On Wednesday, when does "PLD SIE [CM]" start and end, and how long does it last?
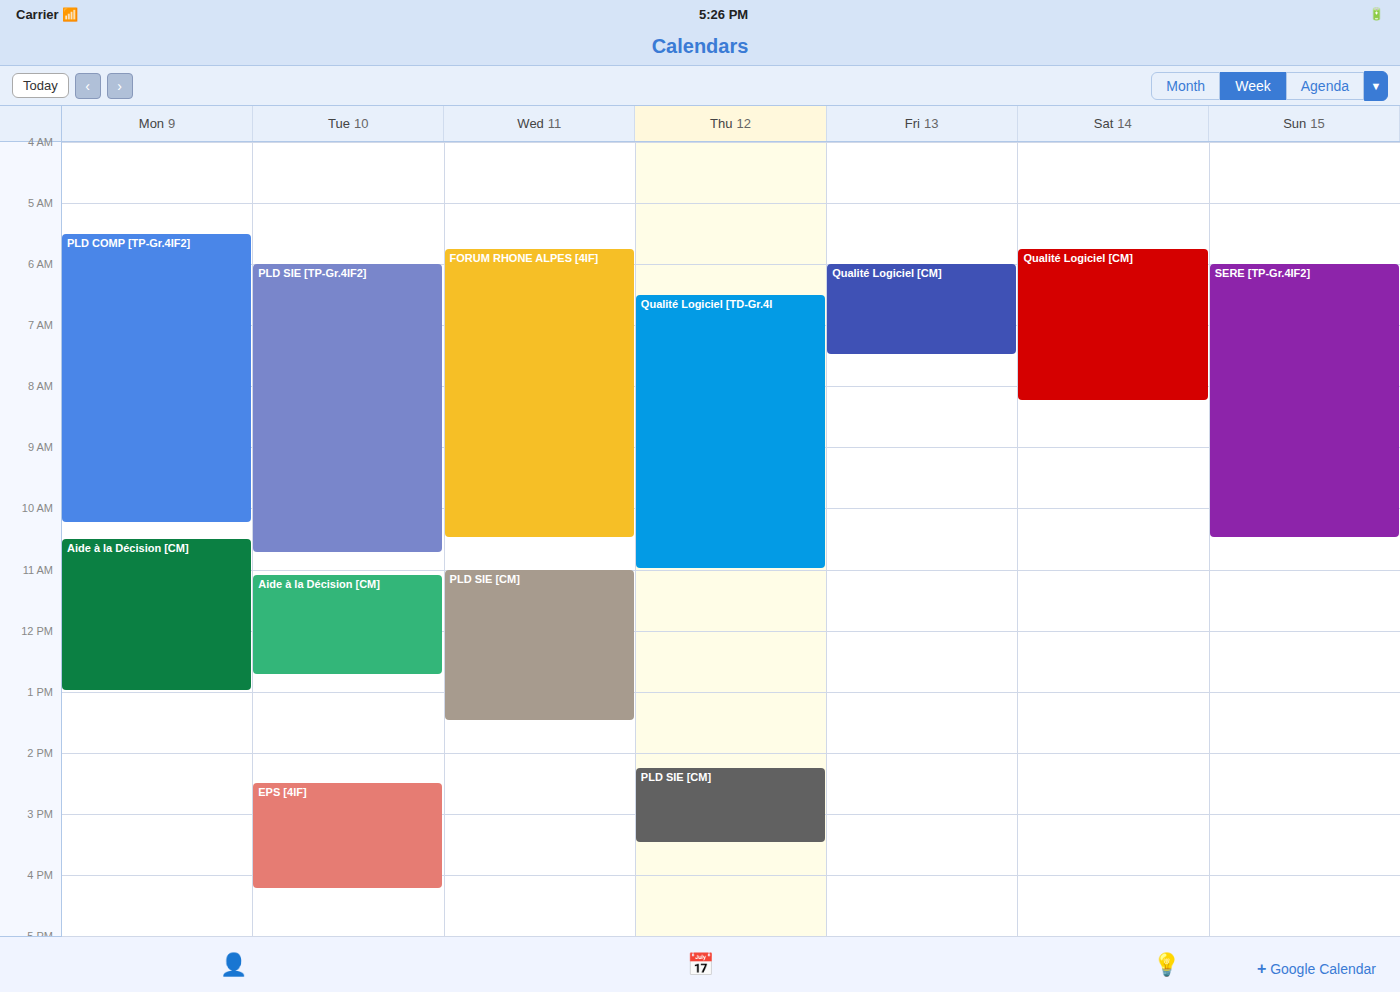
11:00 AM to 1:30 PM, 2 hours 30 minutes